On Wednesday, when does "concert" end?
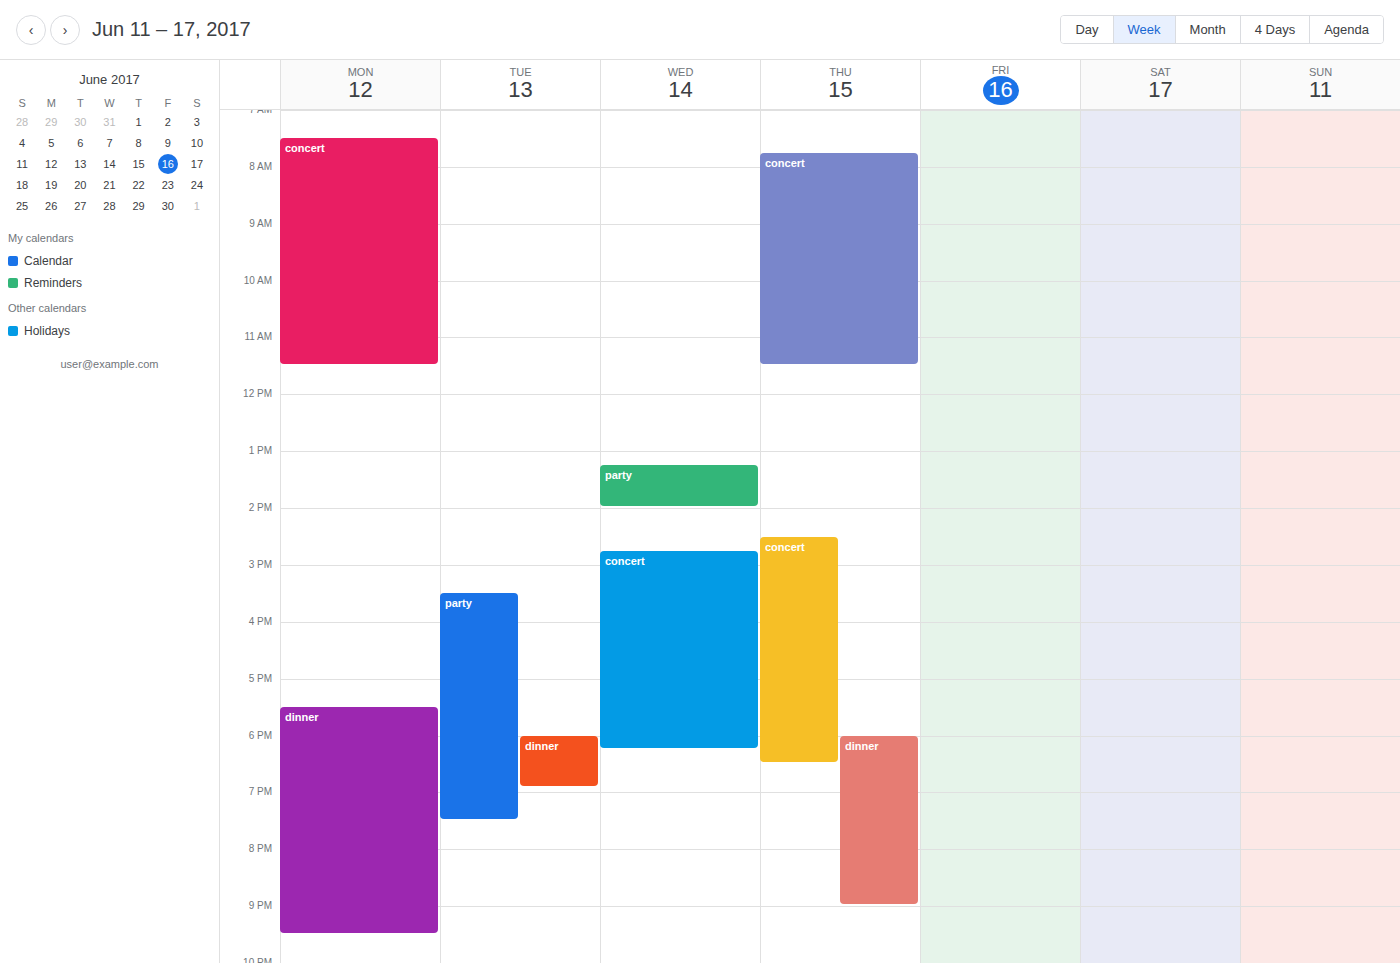
6:15 PM